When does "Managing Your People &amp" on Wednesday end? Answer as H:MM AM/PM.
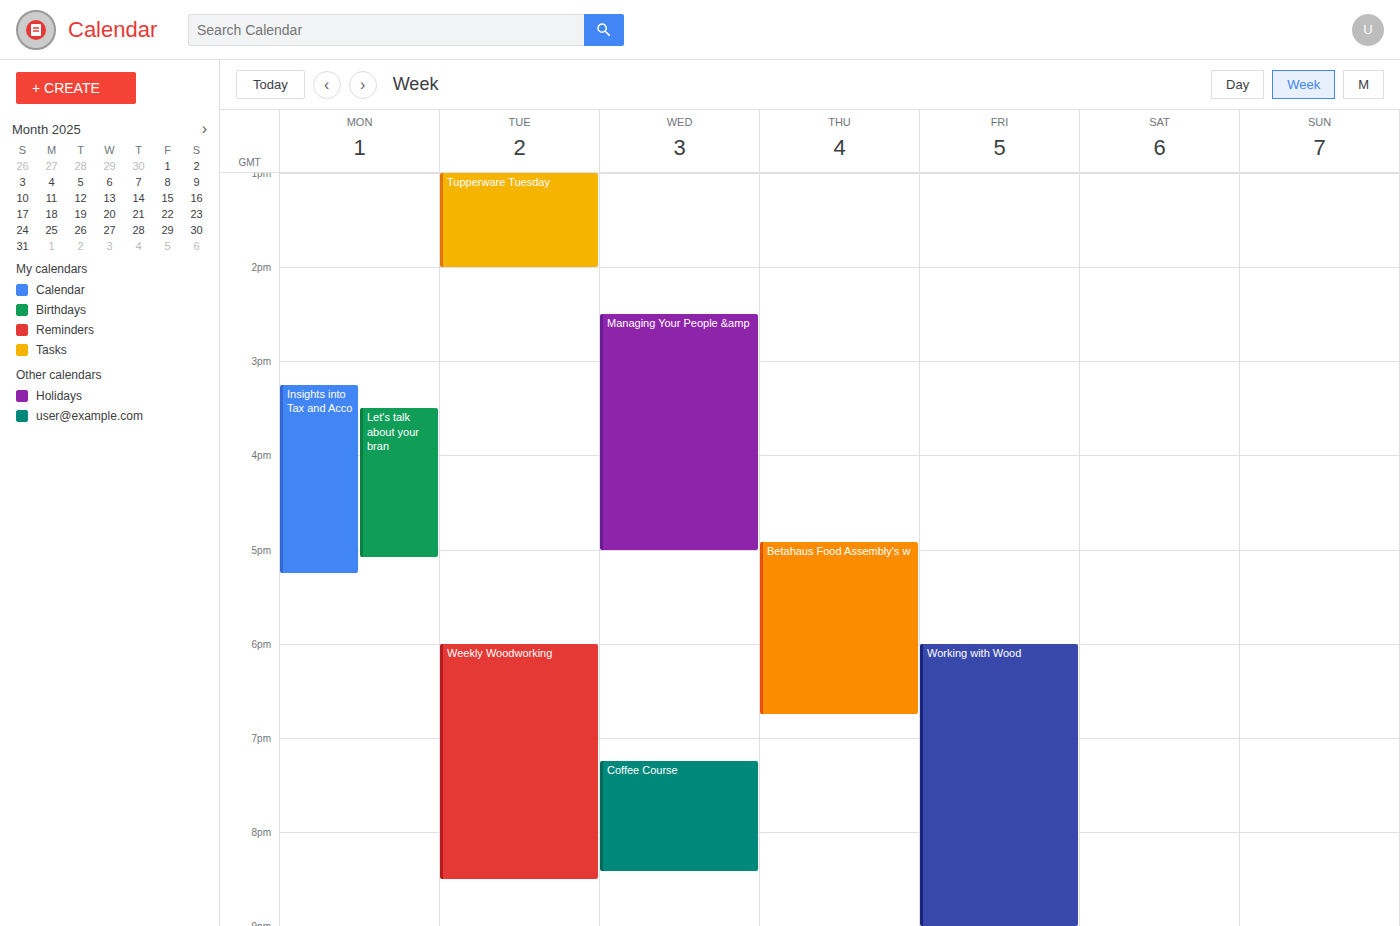
5:00 PM